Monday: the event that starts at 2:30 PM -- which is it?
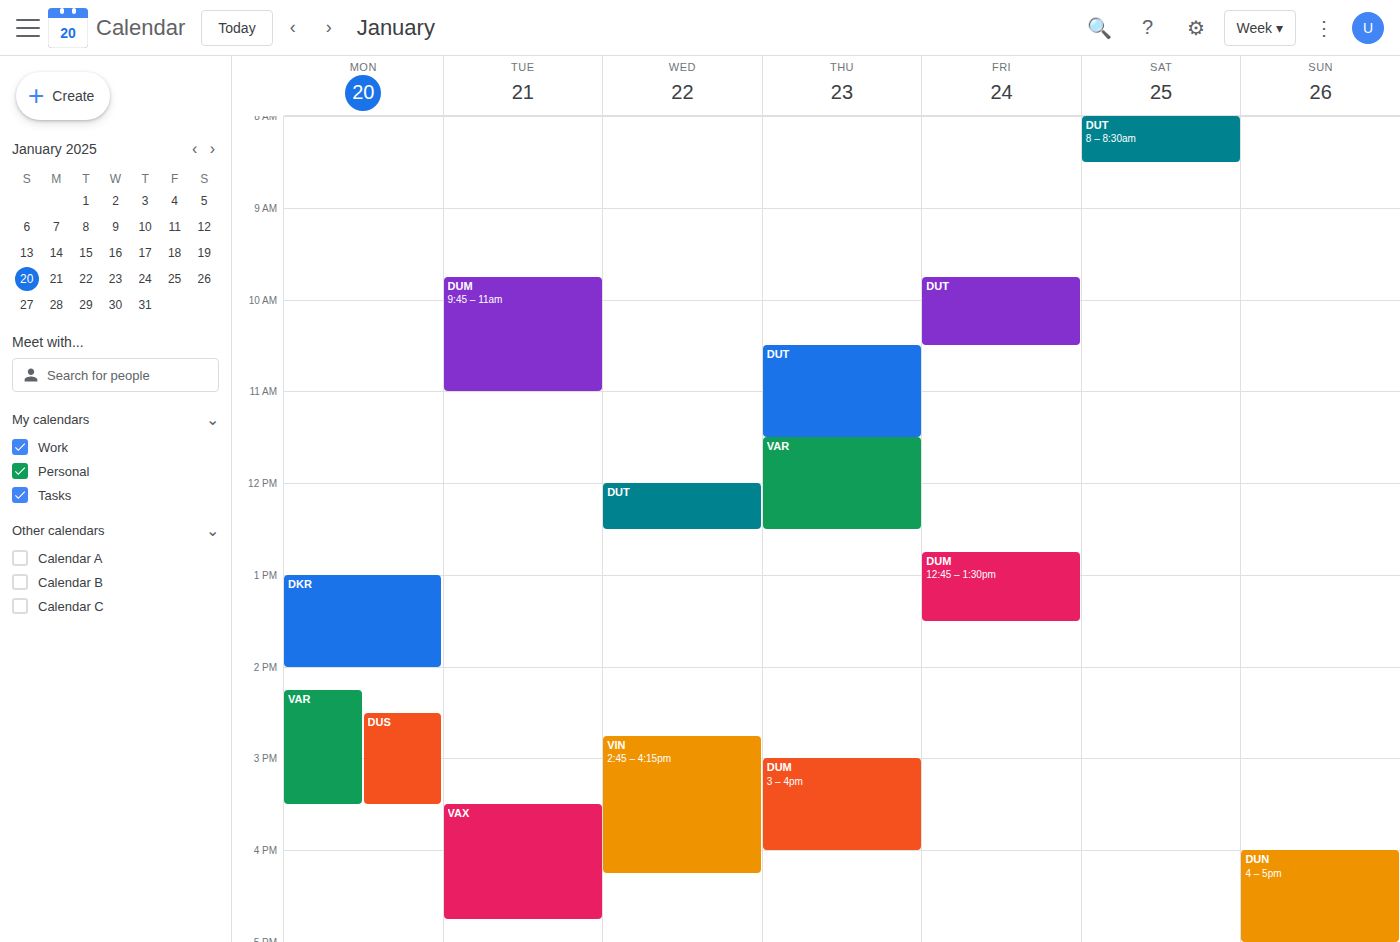
"DUS"